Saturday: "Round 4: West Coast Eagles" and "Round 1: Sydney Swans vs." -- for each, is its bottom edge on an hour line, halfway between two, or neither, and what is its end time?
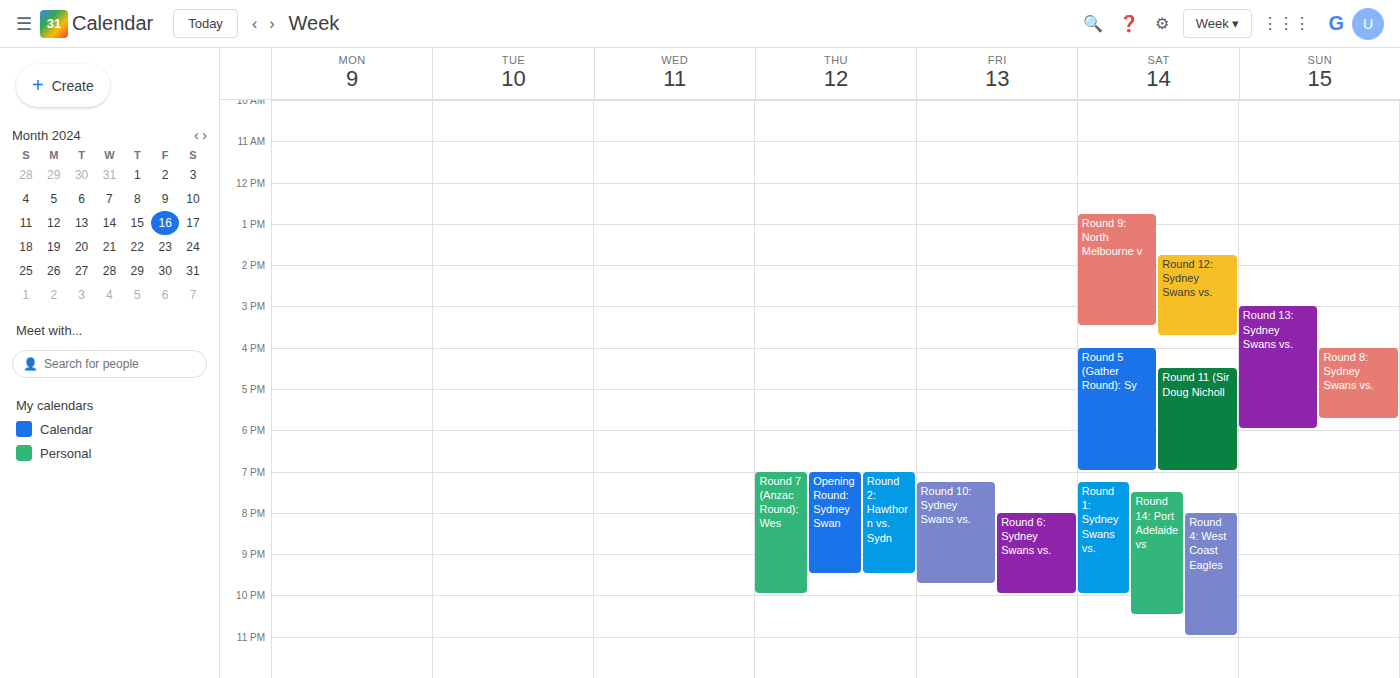
"Round 4: West Coast Eagles": 23:00, exactly on the 23:00 line. "Round 1: Sydney Swans vs.": 22:00, exactly on the 22:00 line.